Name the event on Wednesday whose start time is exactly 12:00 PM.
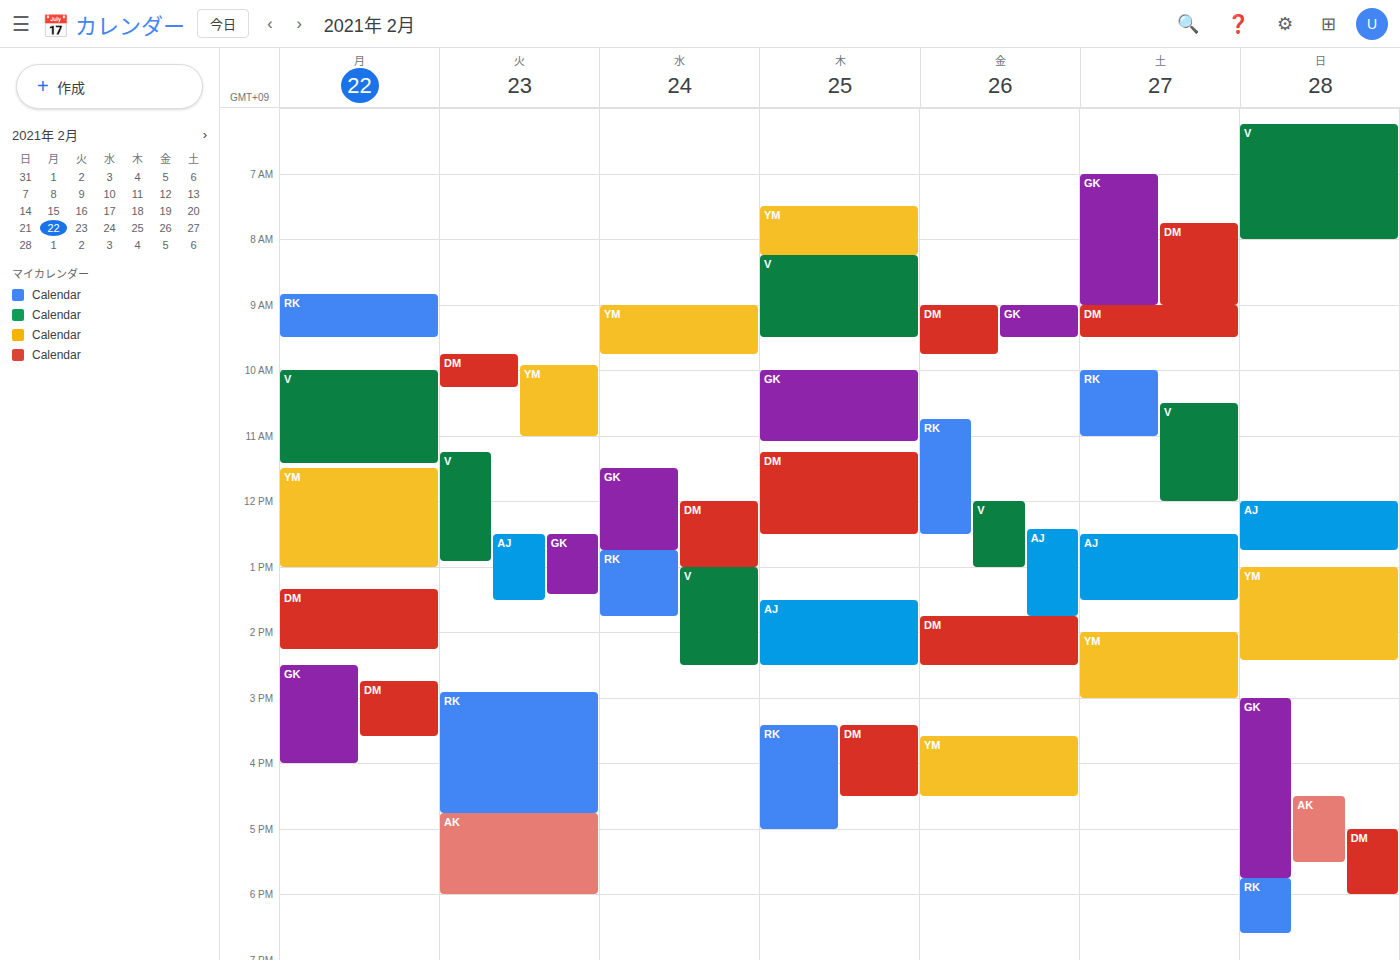
"DM"